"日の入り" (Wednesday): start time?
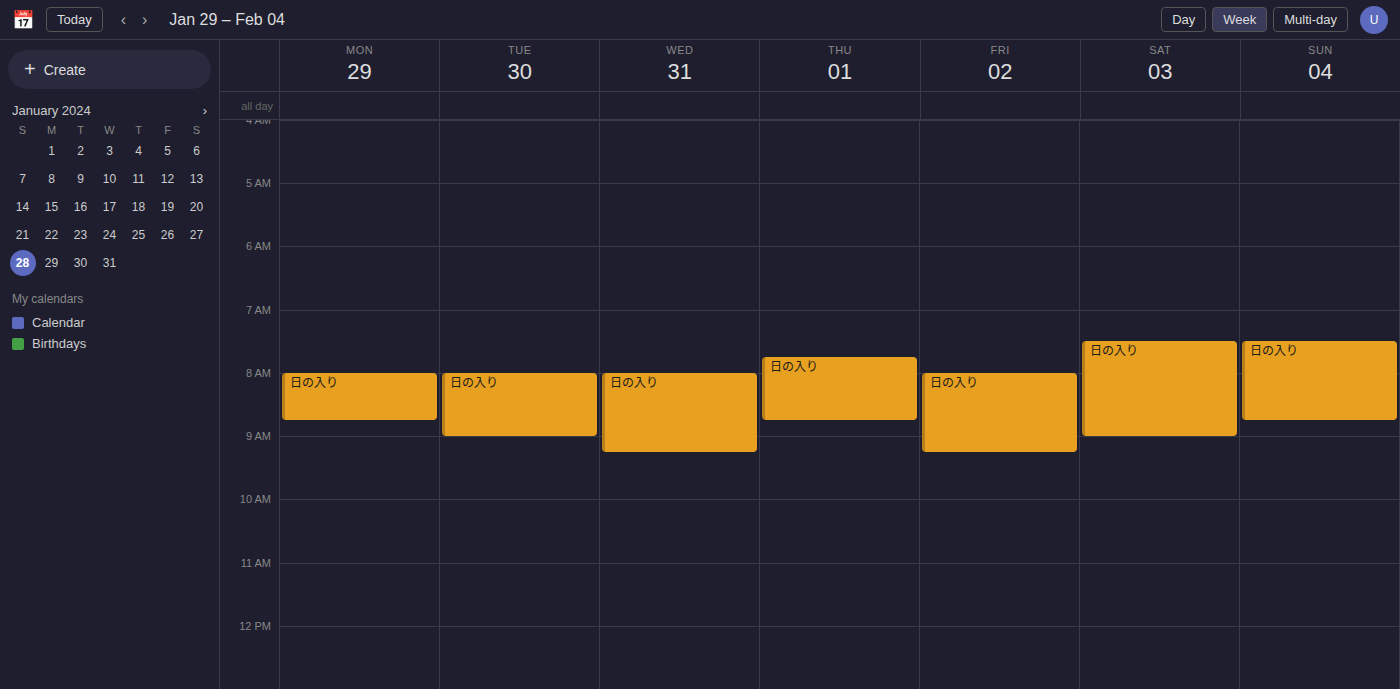
8:00 AM